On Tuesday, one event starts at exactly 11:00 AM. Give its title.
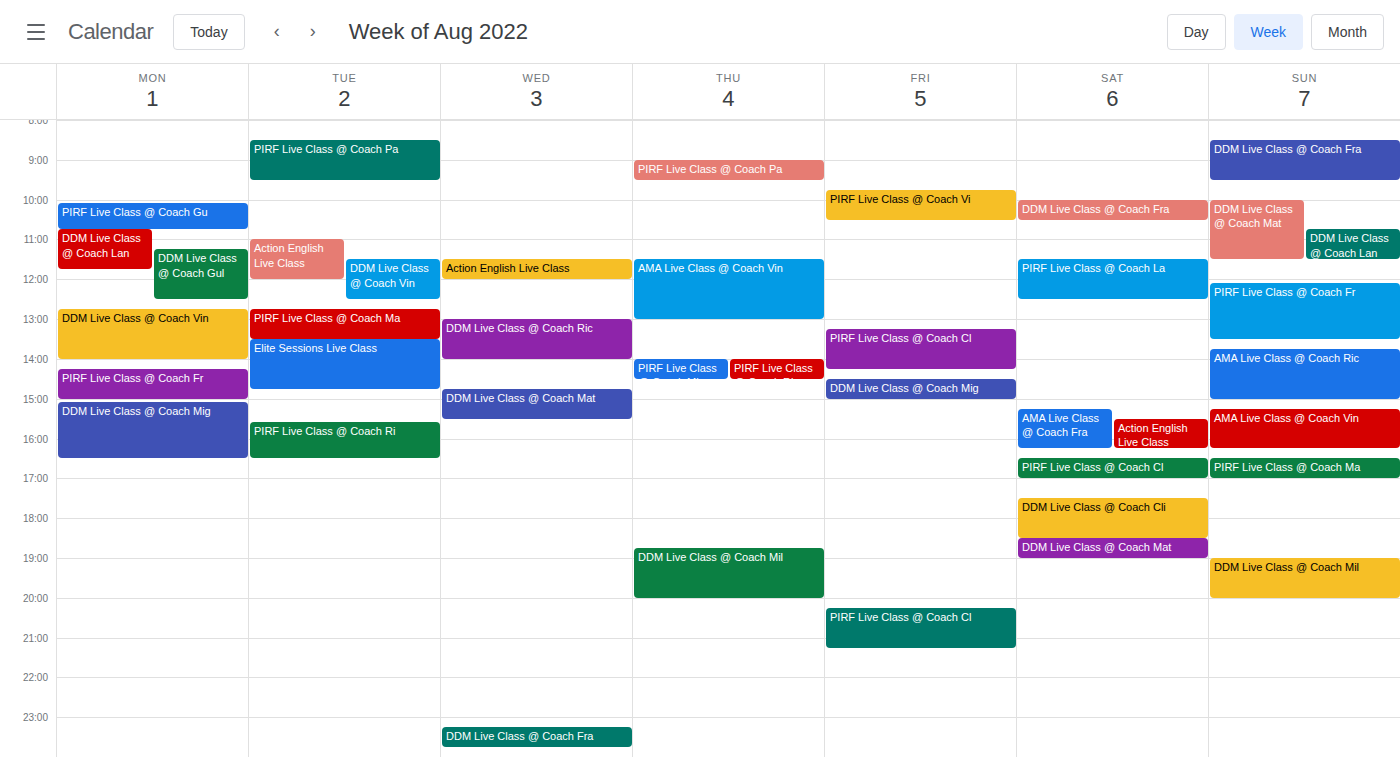
"Action English Live Class"